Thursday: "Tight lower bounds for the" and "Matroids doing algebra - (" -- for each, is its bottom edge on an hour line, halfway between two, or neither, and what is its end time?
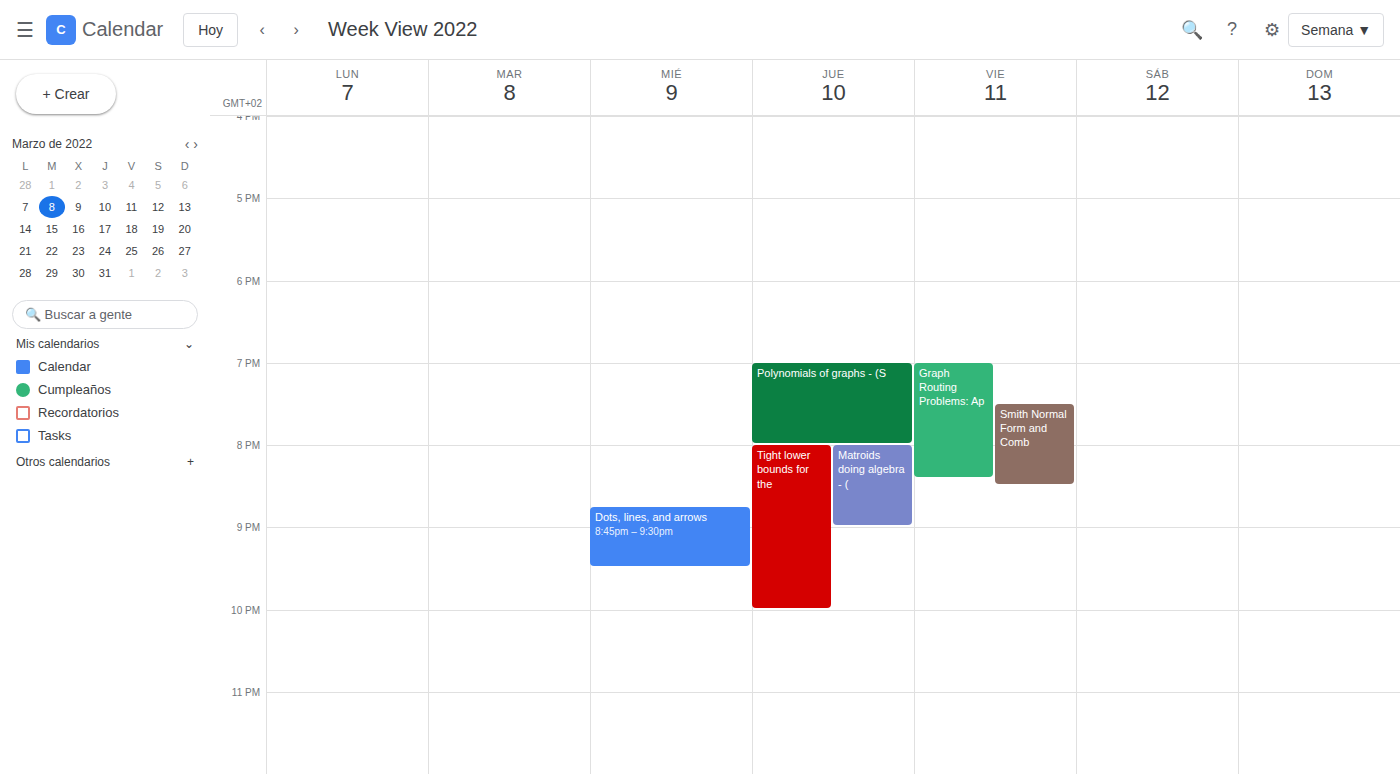
"Tight lower bounds for the": 22:00, exactly on the 22:00 line. "Matroids doing algebra - (": 21:00, exactly on the 21:00 line.